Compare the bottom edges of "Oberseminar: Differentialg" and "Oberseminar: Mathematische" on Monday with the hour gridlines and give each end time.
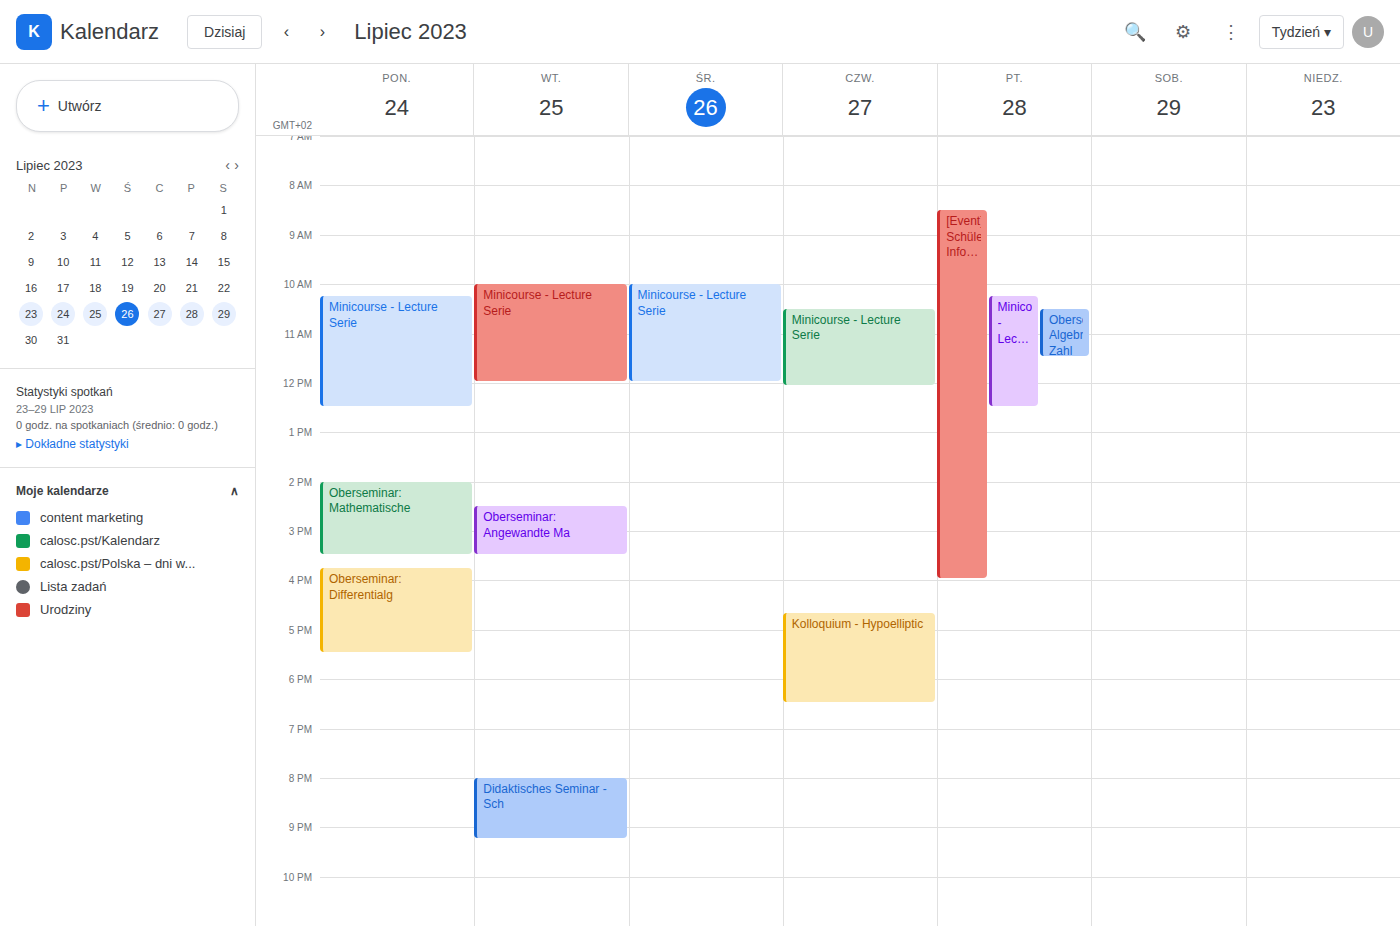
"Oberseminar: Differentialg": 17:30, halfway between the 17:00 and 18:00 lines. "Oberseminar: Mathematische": 15:30, halfway between the 15:00 and 16:00 lines.